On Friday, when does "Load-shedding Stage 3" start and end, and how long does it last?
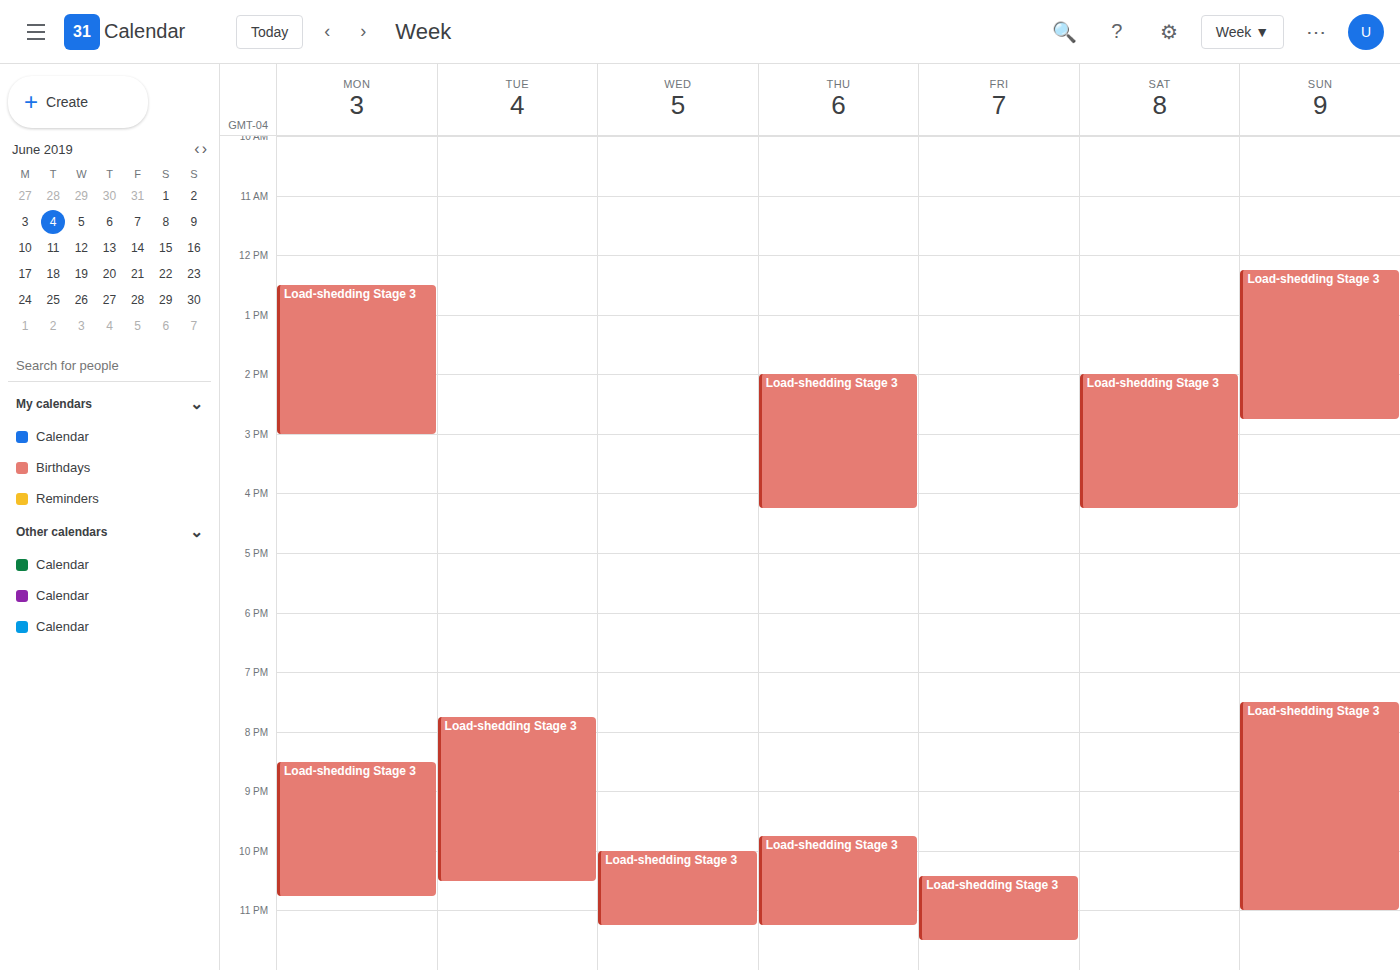
10:25 PM to 11:30 PM, 1 hour 5 minutes